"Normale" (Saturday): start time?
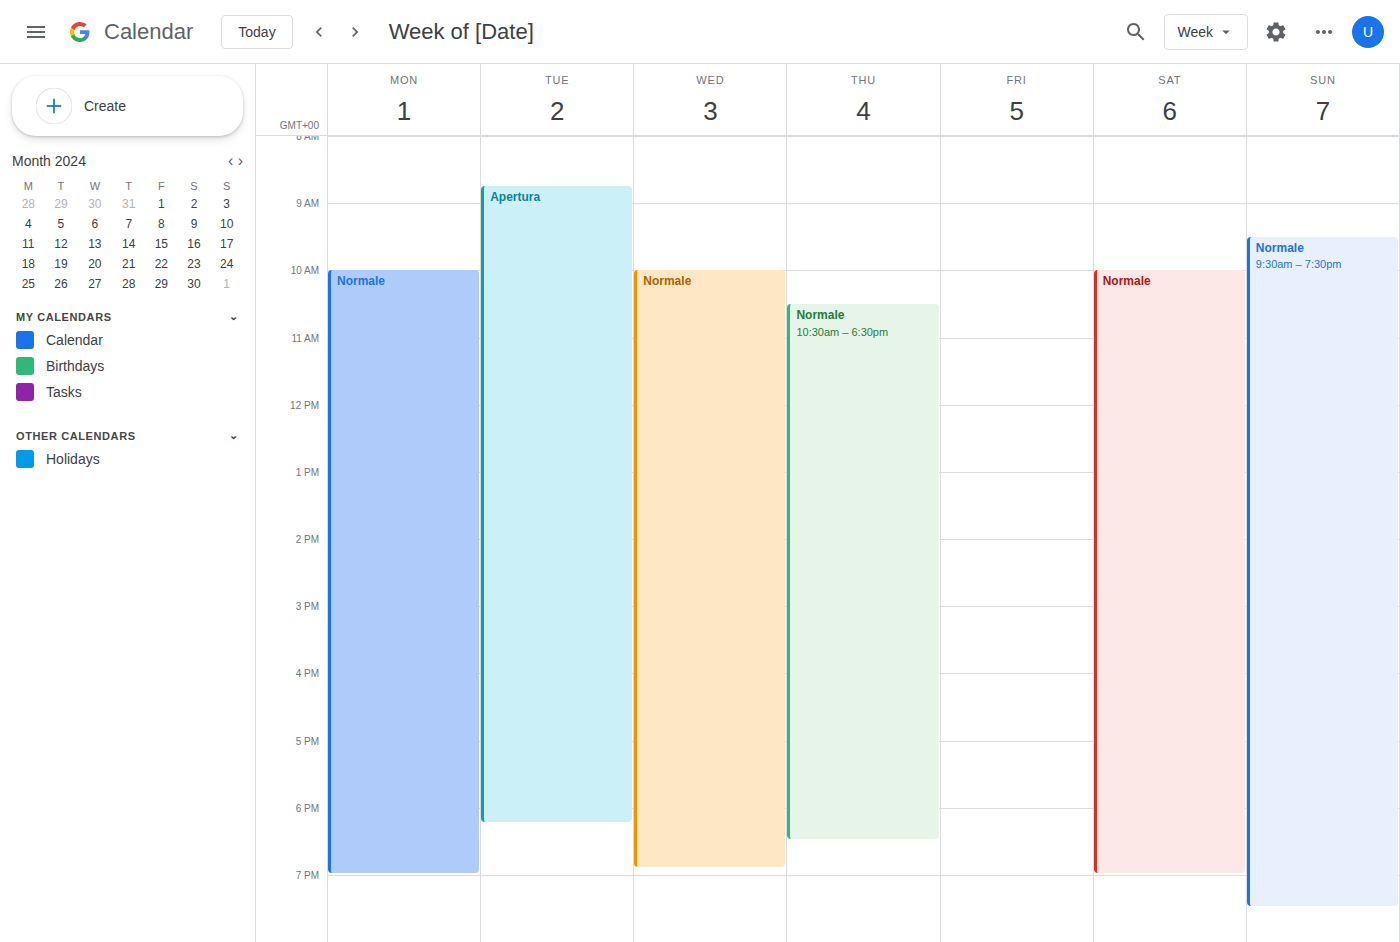
10:00 AM